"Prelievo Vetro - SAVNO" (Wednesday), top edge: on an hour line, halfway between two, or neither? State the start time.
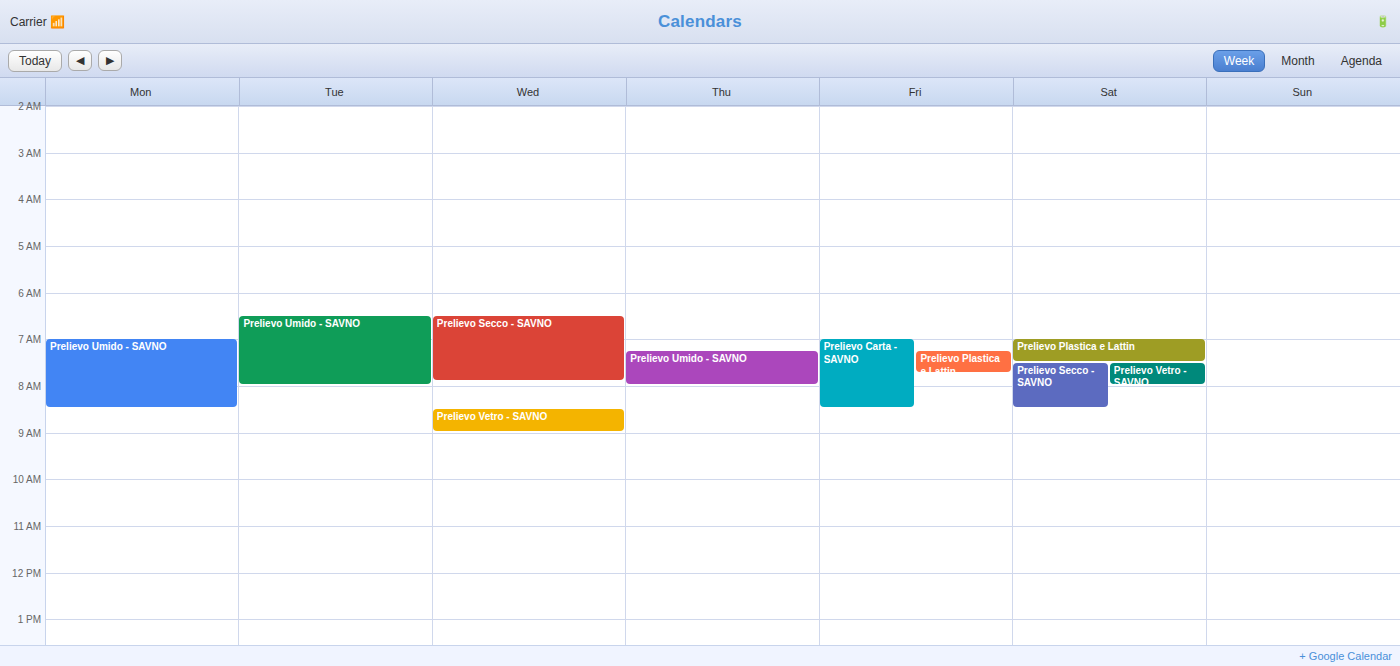
8:30 AM -- halfway between the 8 AM and 9 AM lines.